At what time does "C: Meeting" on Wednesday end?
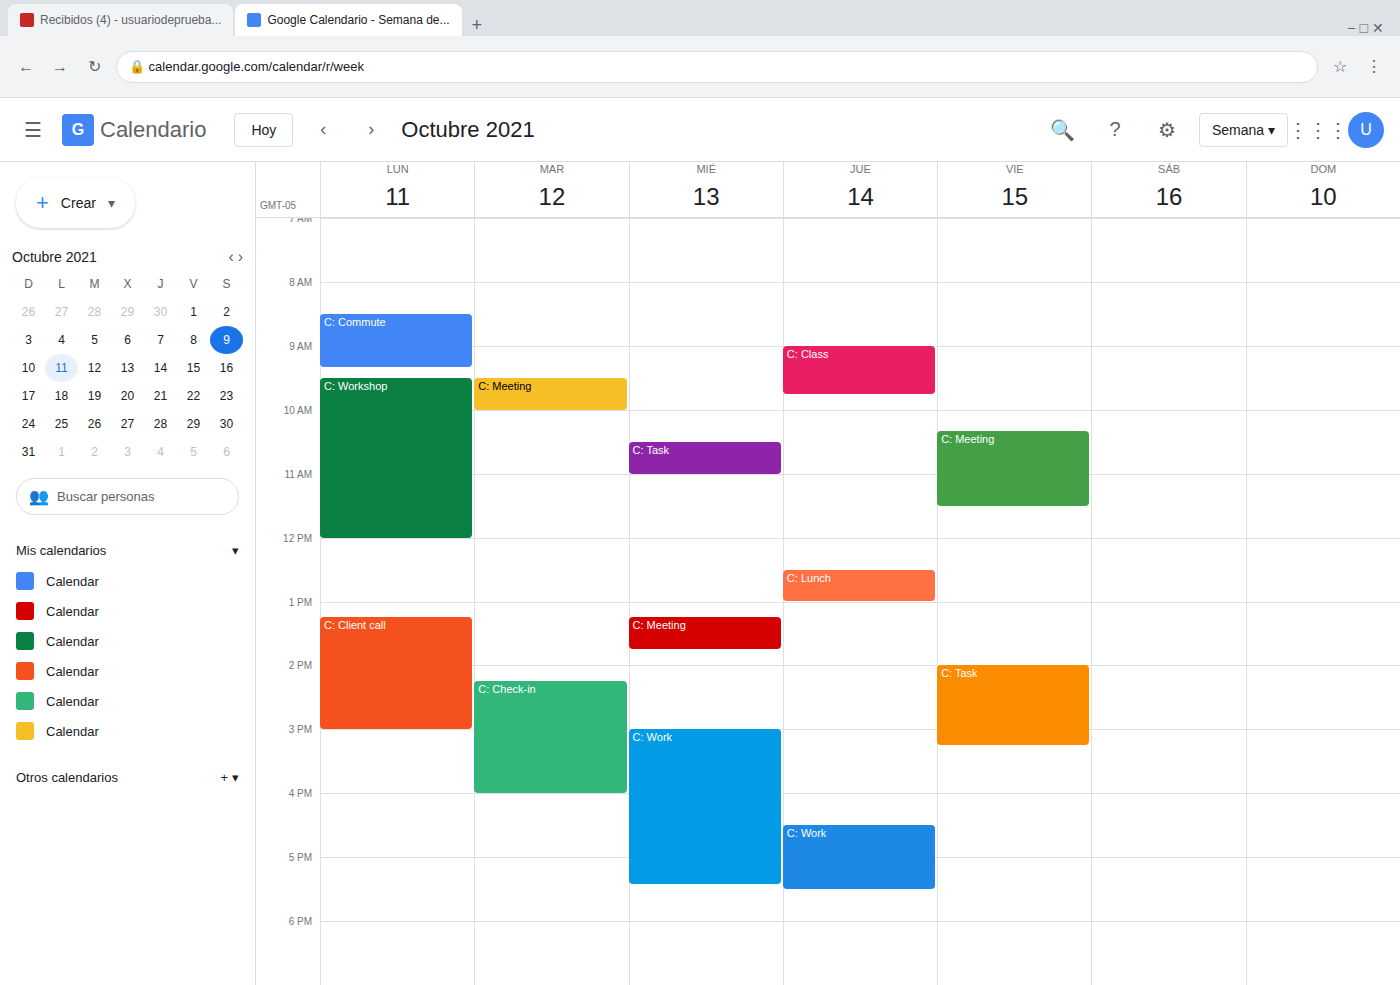
1:45 PM